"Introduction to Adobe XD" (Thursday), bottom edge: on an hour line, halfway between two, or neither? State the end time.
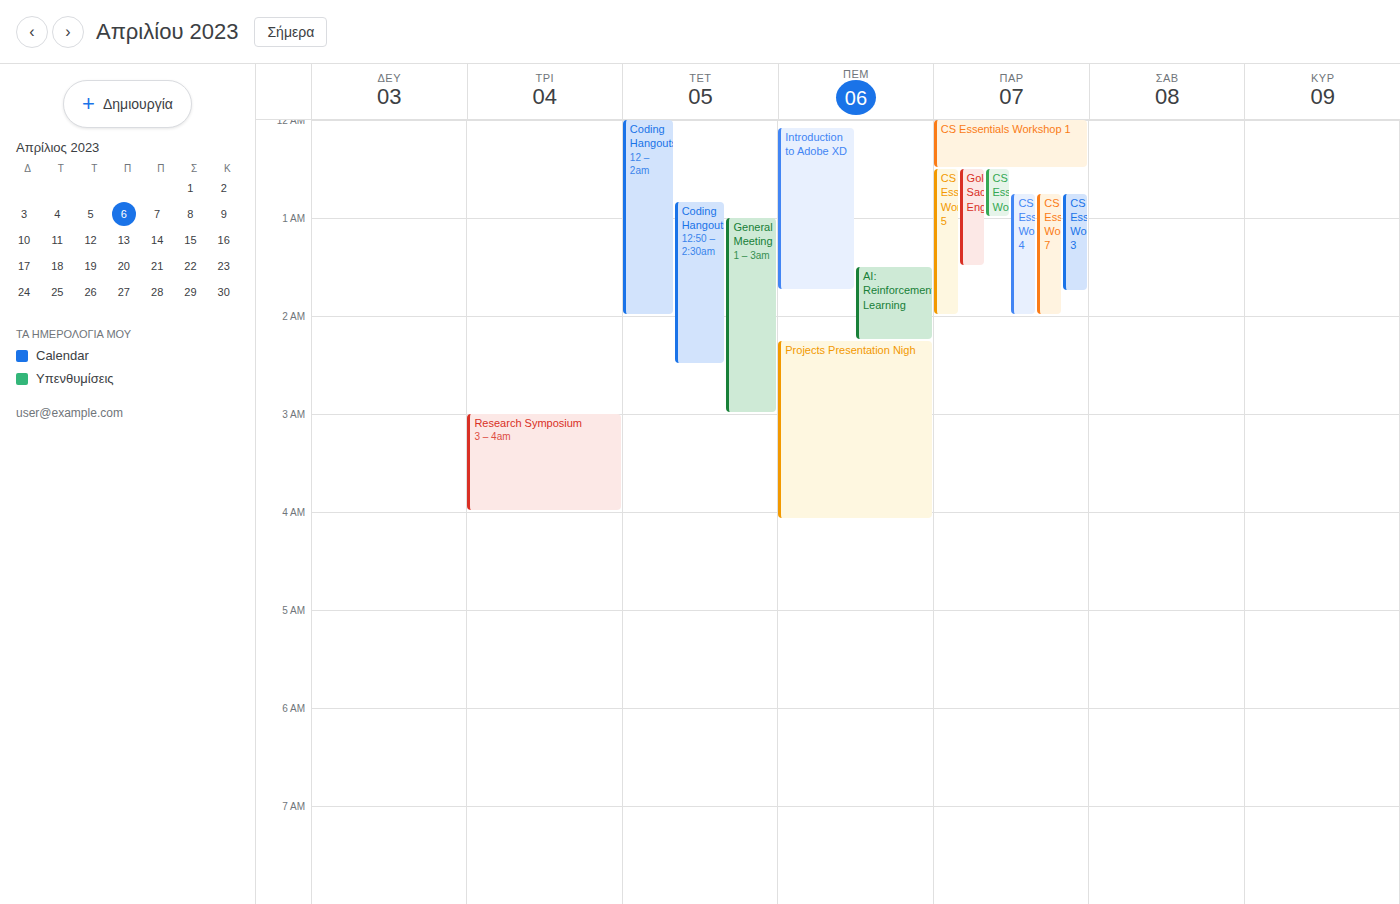
1:45 AM -- neither: three quarters of the way from the 1 AM line to the 2 AM line.